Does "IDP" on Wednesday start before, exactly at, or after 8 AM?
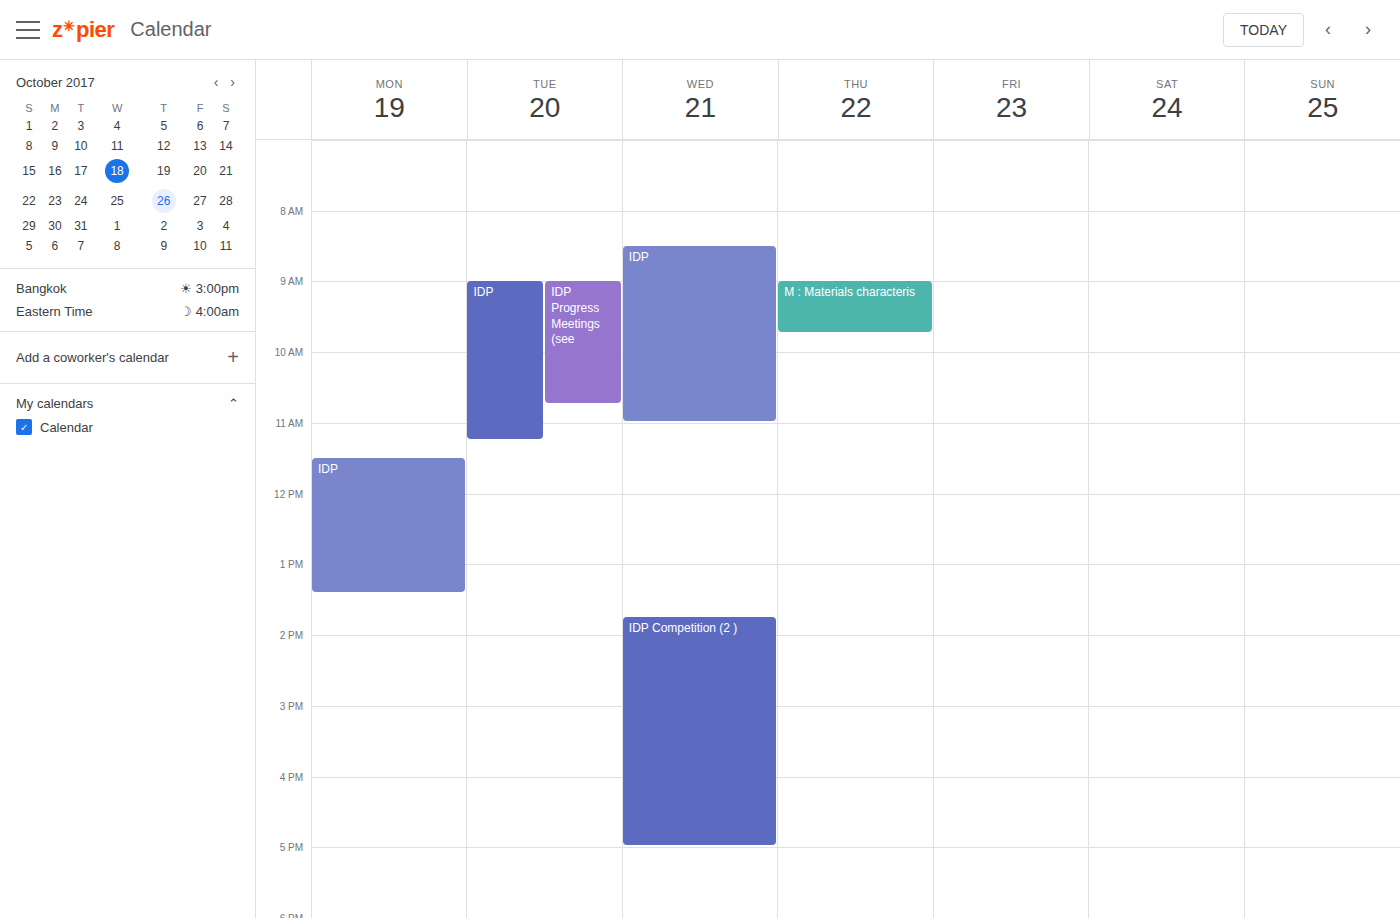
8:30 AM -- after 8 AM, 30 minutes below the 8 AM line.